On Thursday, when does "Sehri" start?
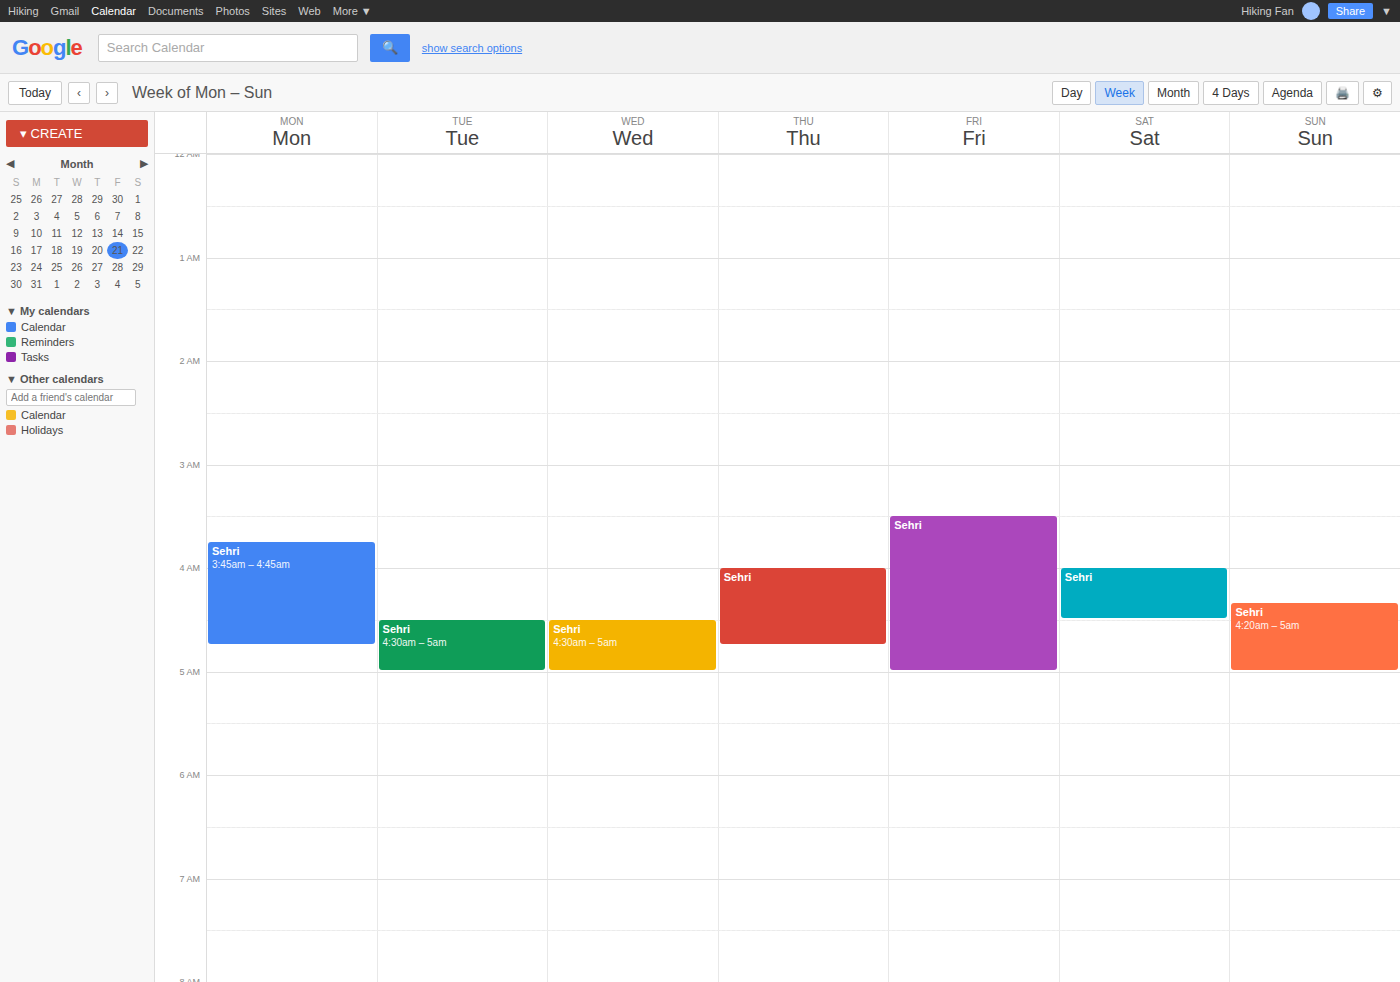
4:00 AM